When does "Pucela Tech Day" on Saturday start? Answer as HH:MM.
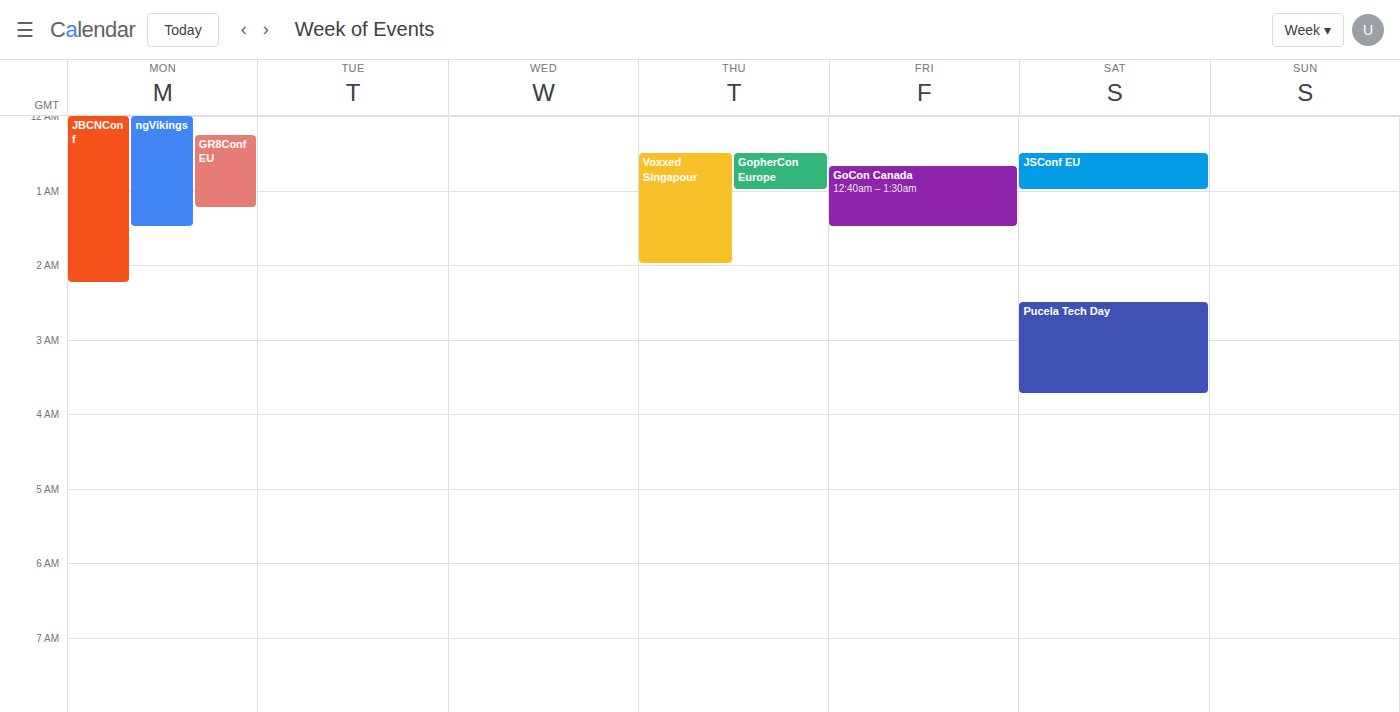
02:30